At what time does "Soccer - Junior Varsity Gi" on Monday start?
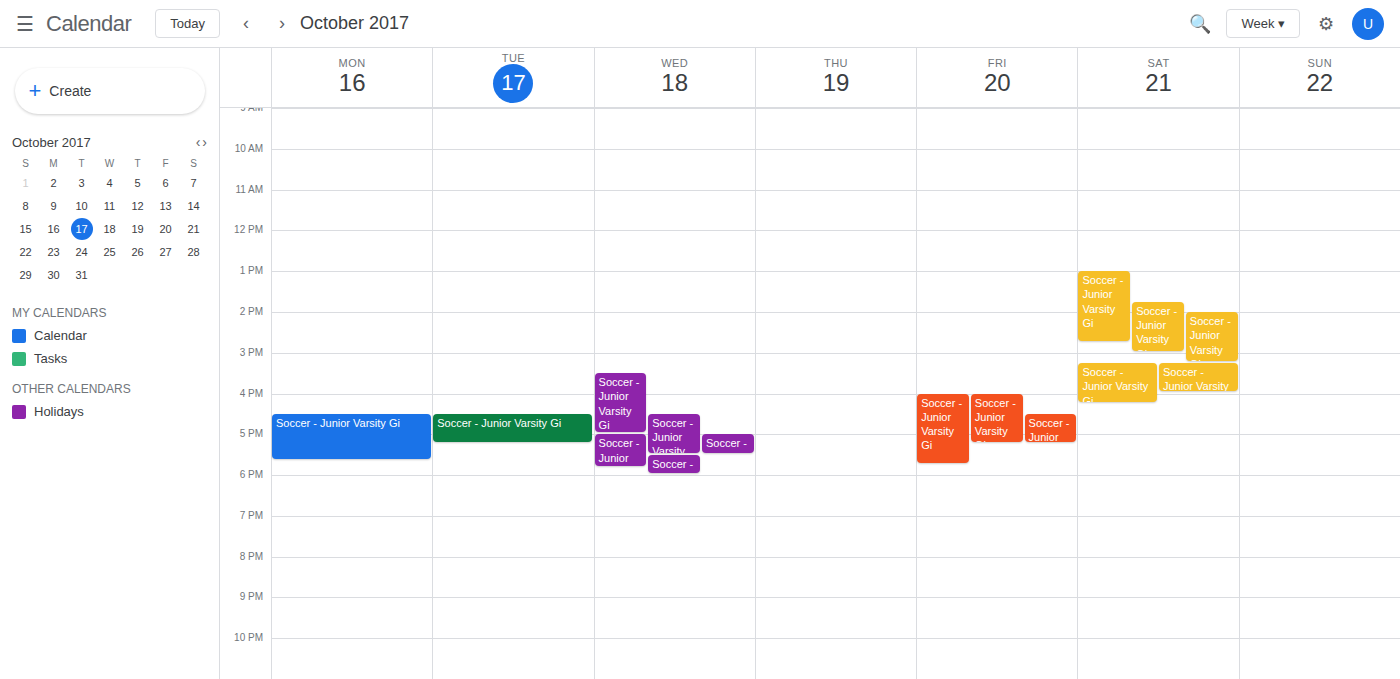
4:30 PM